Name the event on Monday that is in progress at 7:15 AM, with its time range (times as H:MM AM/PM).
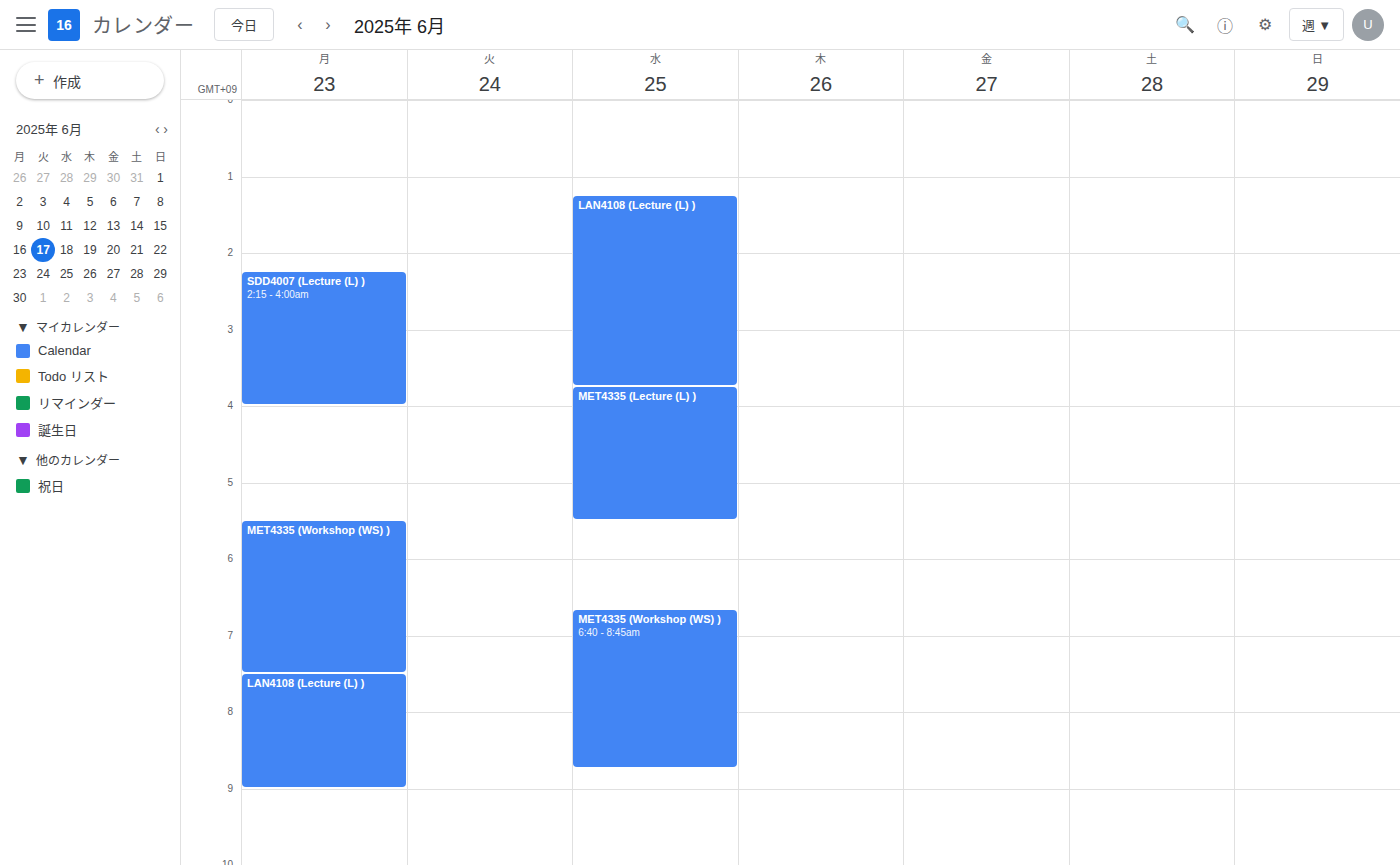
"MET4335 (Workshop (WS) )", 5:30 AM to 7:30 AM